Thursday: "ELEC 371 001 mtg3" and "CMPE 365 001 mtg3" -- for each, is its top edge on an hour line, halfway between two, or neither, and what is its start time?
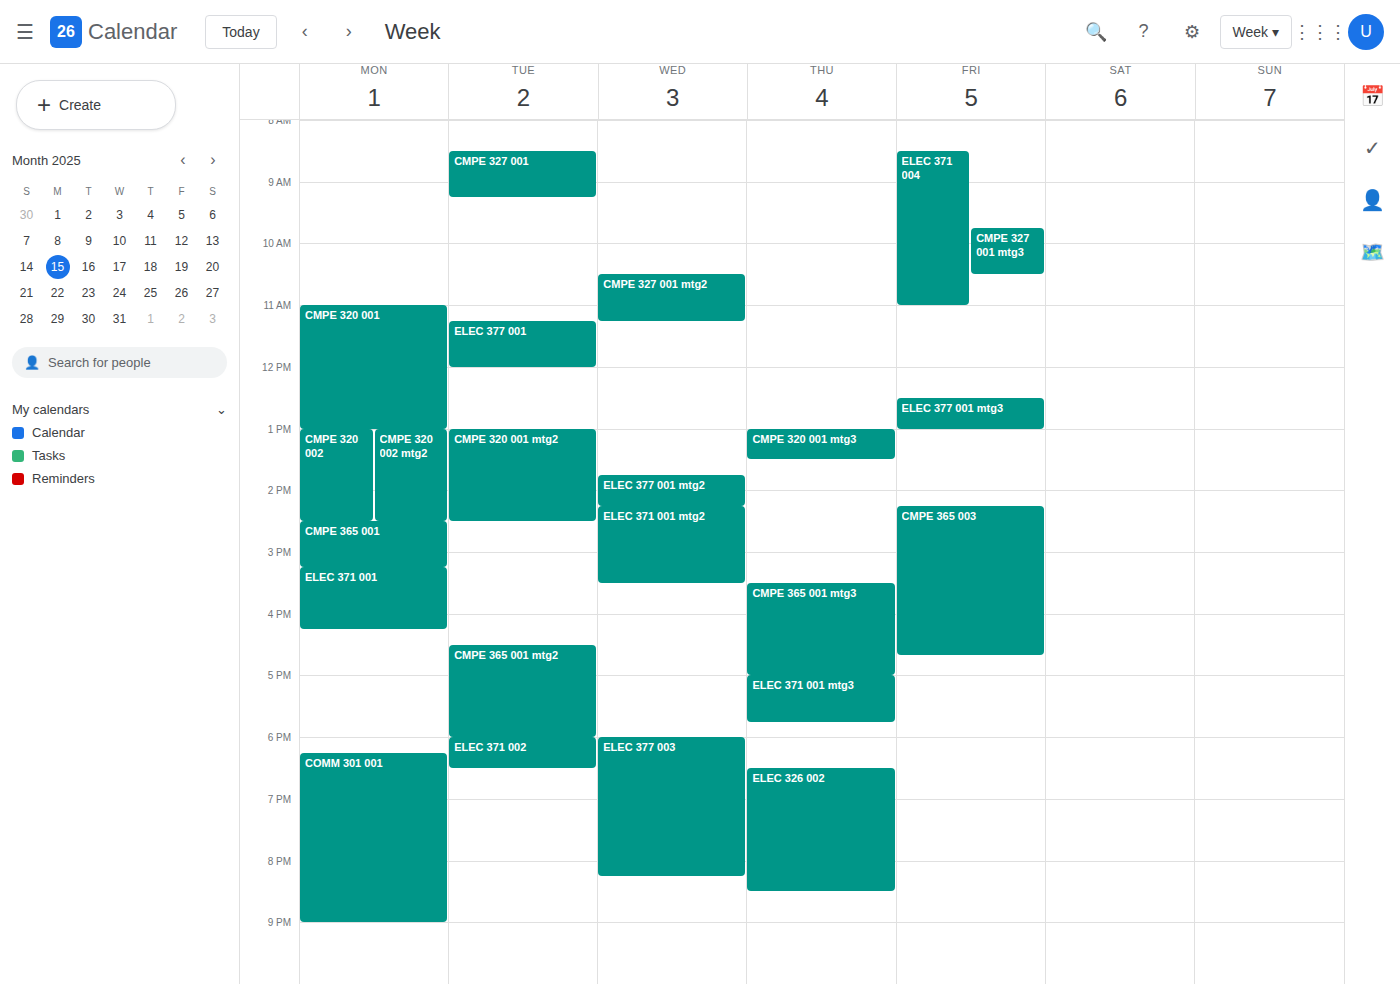
"ELEC 371 001 mtg3": 17:00, exactly on the 17:00 line. "CMPE 365 001 mtg3": 15:30, halfway between the 15:00 and 16:00 lines.